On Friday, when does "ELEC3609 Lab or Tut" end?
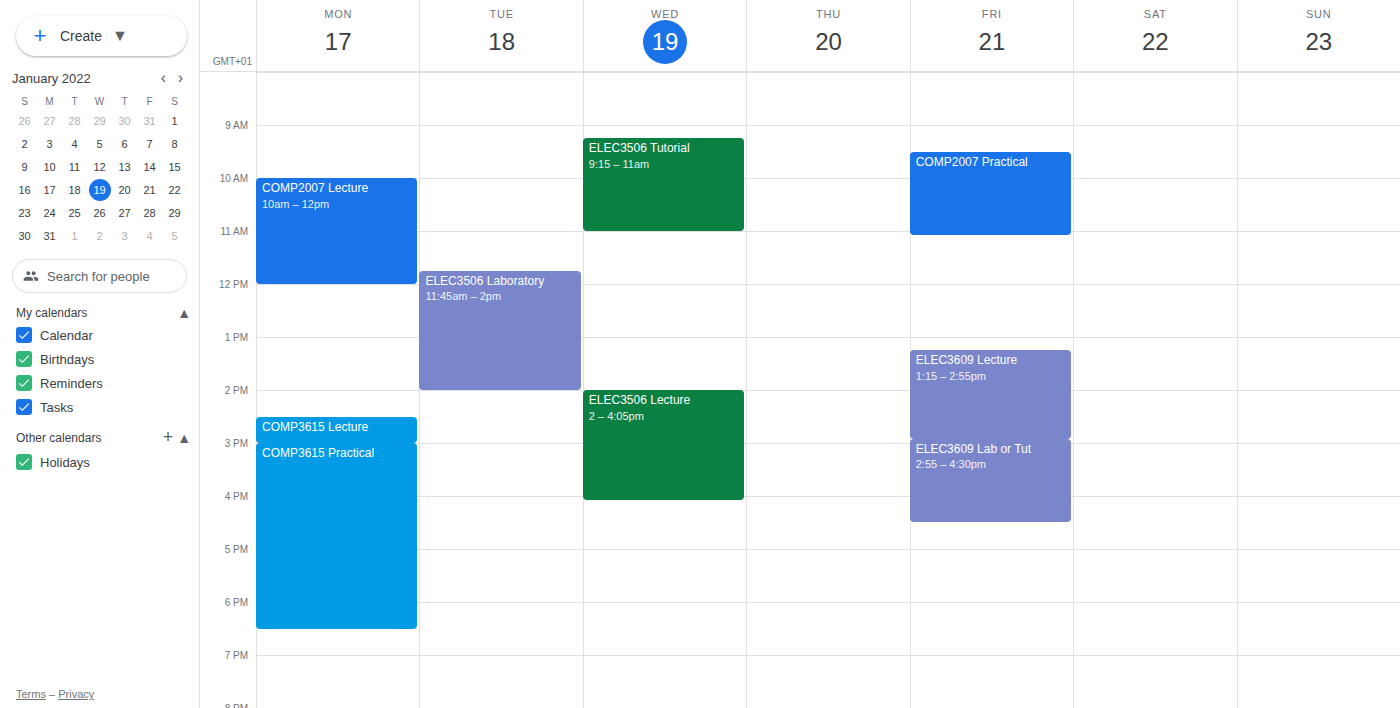
16:30